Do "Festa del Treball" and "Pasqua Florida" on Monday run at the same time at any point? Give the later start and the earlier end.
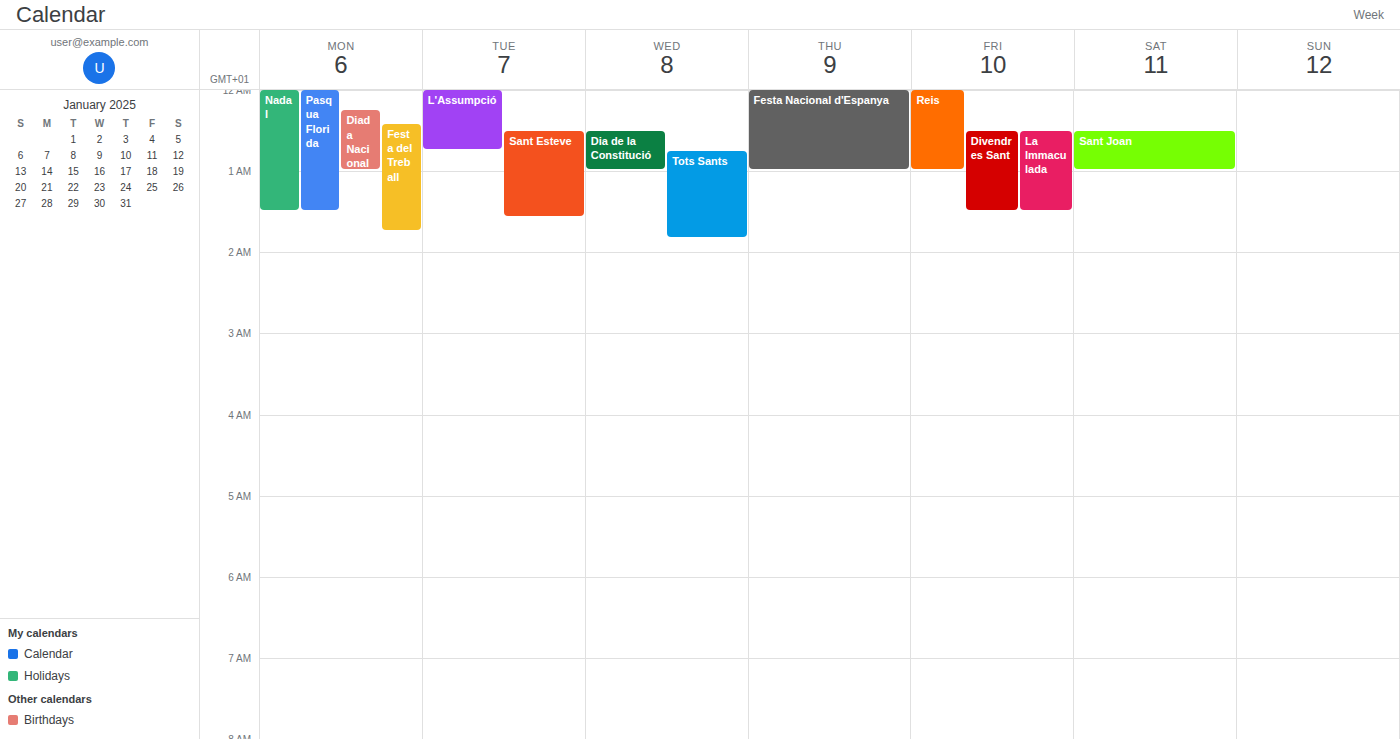
"Festa del Treball" starts at 12:25 AM, before "Pasqua Florida" ends at 1:30 AM -- they overlap.